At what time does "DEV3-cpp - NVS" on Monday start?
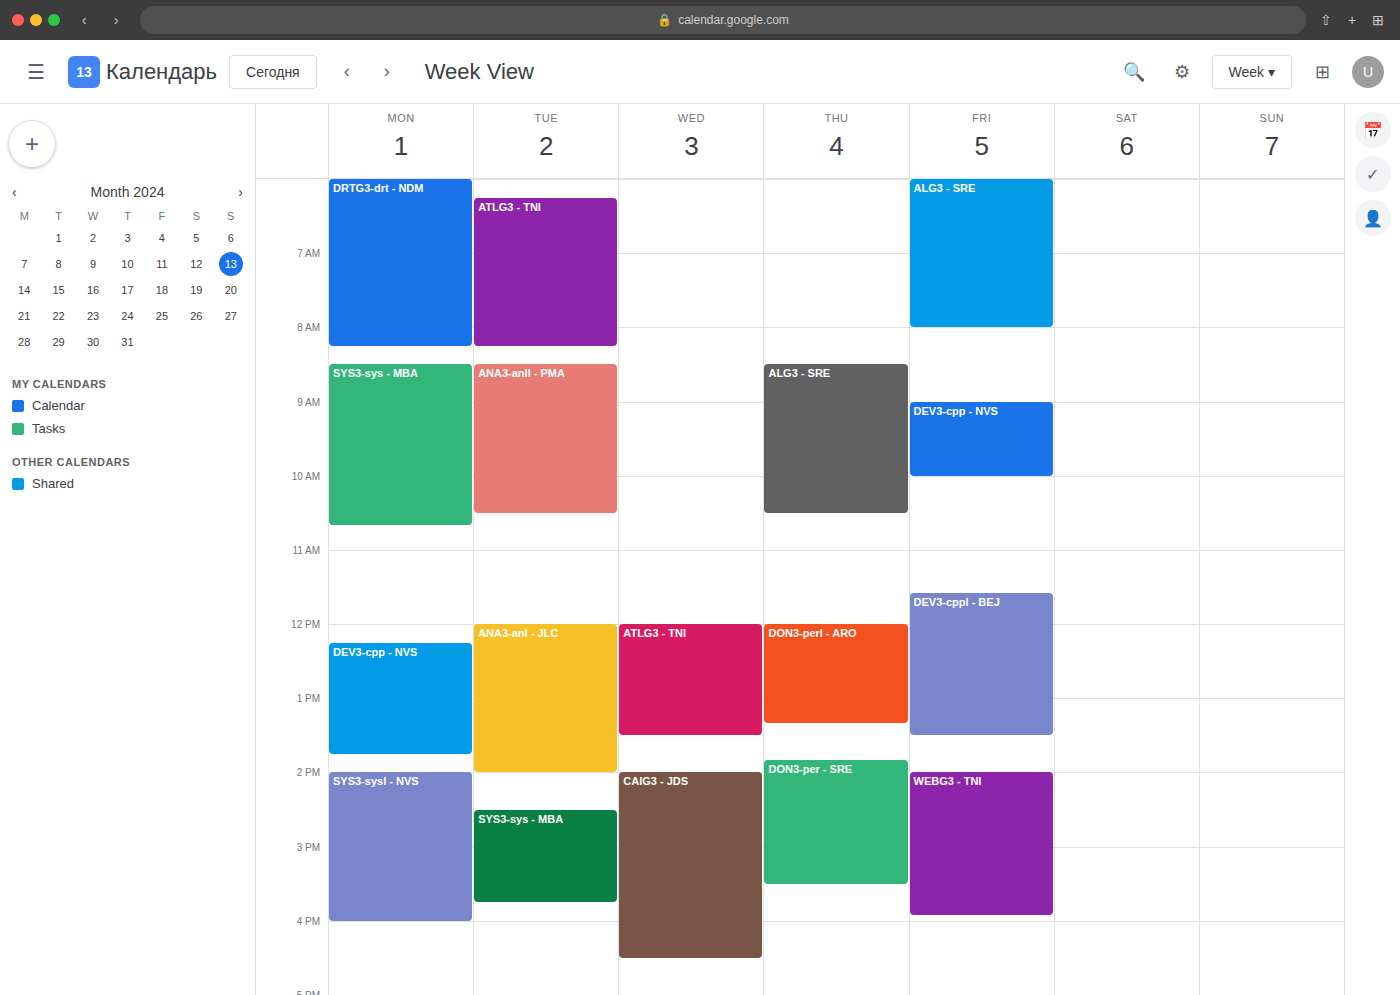
12:15 PM